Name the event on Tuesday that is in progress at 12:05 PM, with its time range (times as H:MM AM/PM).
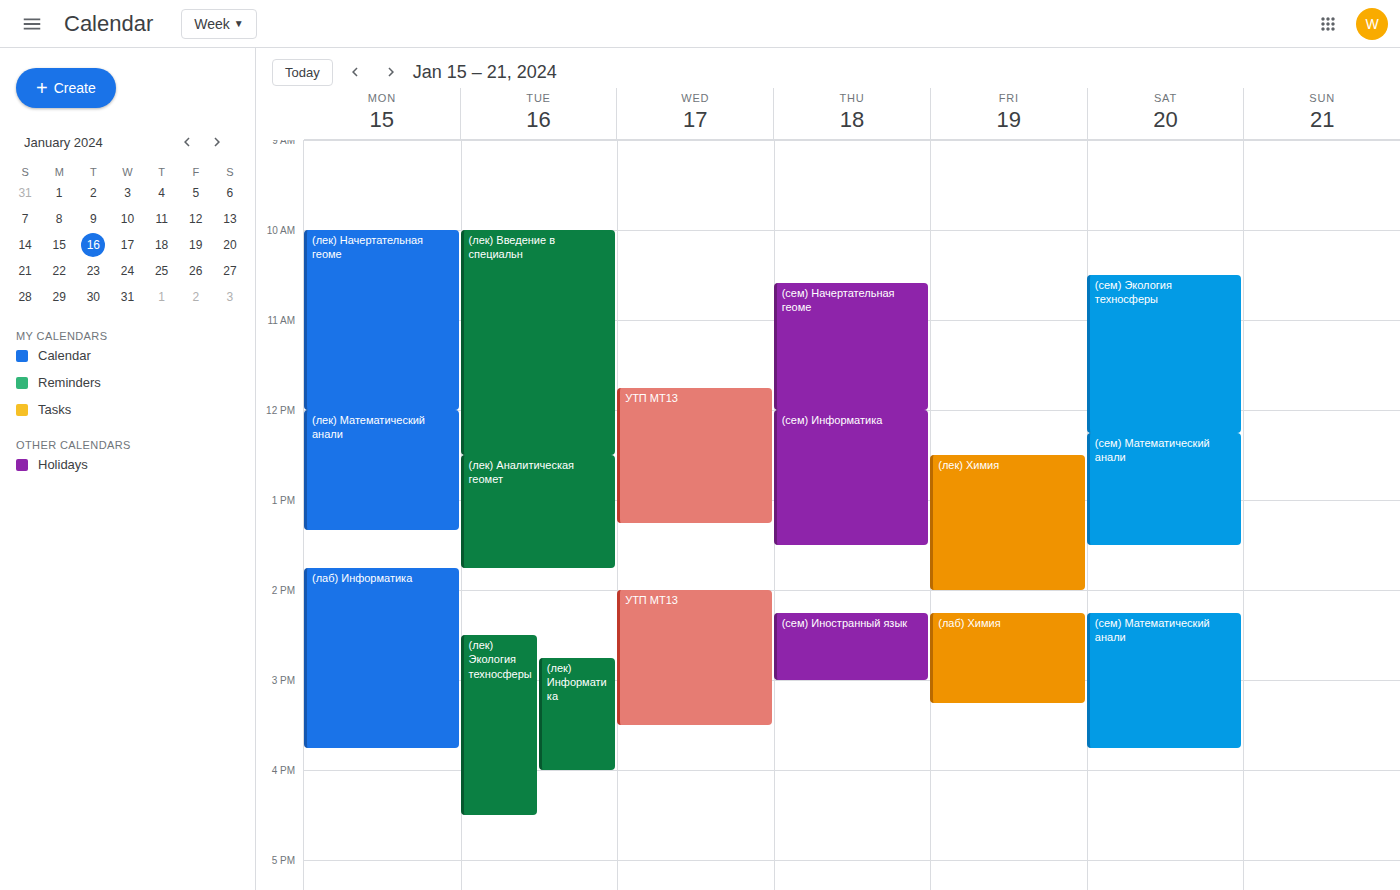
"(лек) Введение в специальн", 10:00 AM to 12:30 PM